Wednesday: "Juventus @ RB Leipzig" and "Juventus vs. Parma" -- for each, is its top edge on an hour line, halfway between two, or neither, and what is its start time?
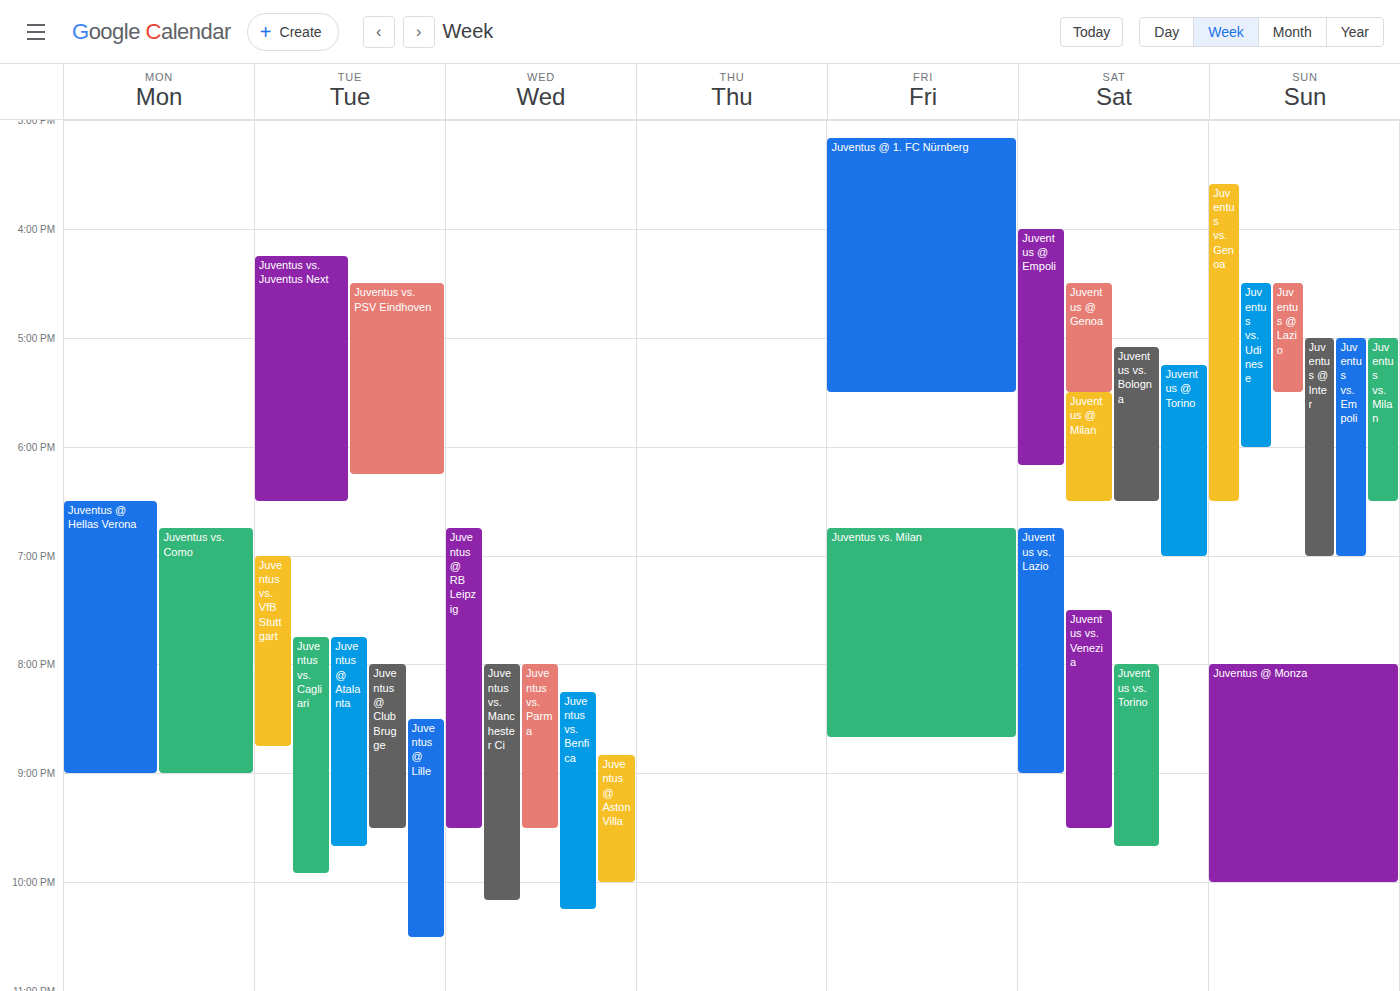
"Juventus @ RB Leipzig": 6:45 PM, neither: three quarters of the way from the 6 PM line to the 7 PM line. "Juventus vs. Parma": 8:00 PM, exactly on the 8 PM line.